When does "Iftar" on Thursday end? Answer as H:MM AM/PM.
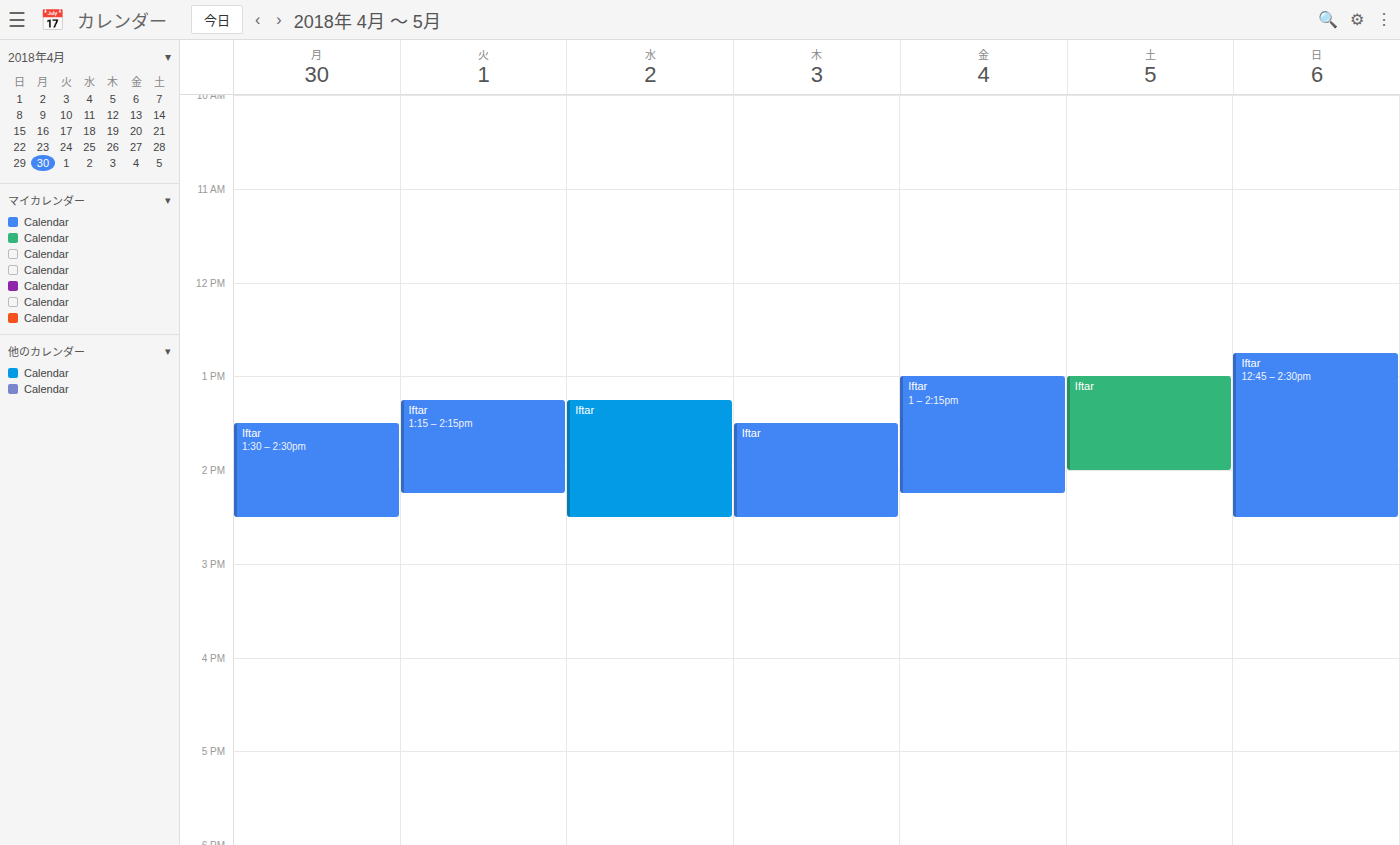
2:30 PM